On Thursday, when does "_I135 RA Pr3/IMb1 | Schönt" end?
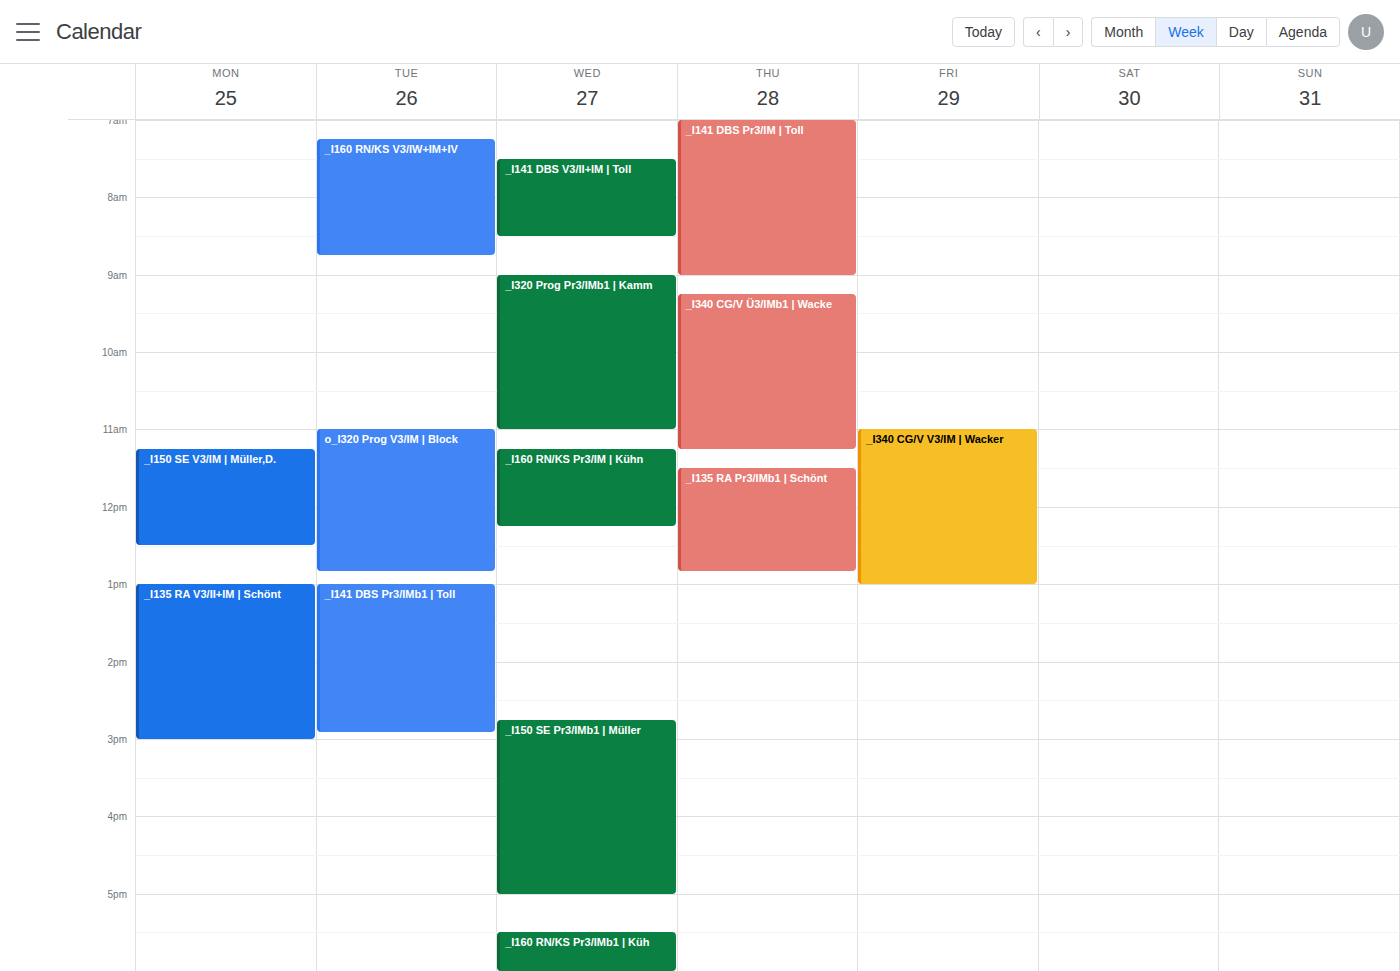
12:50 PM